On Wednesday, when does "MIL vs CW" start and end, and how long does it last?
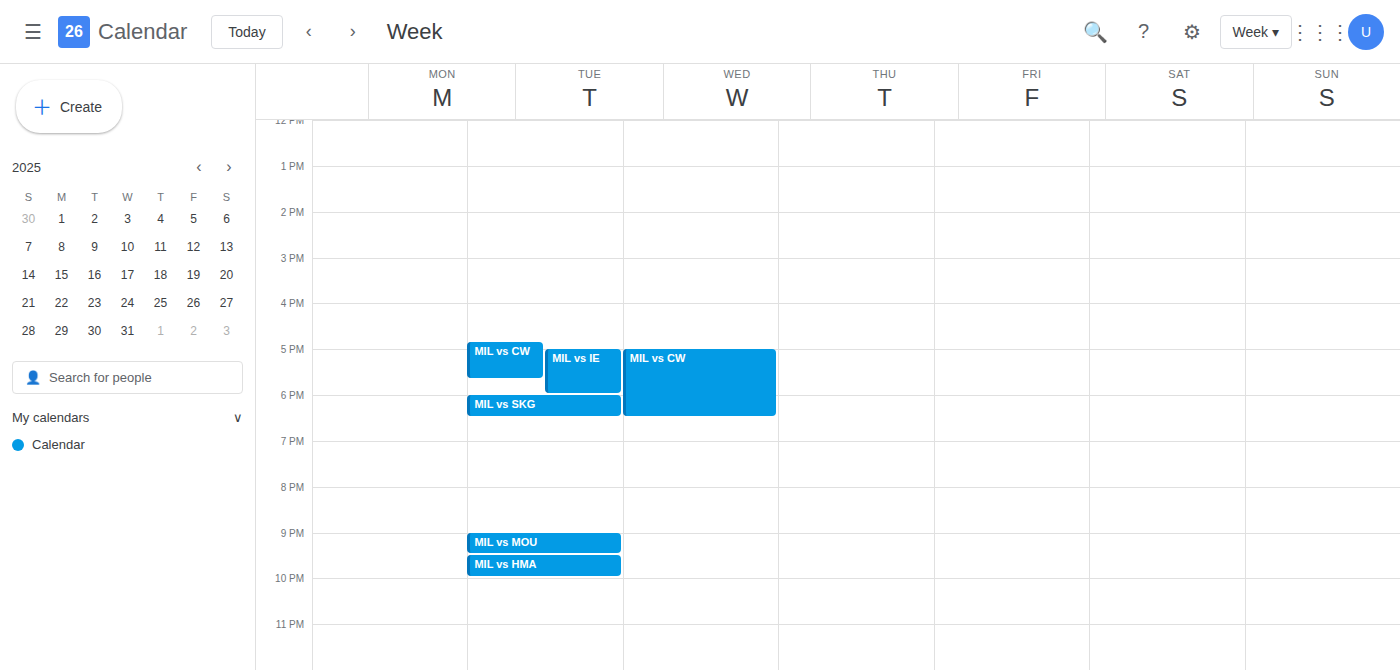
5:00 PM to 6:30 PM, 1 hour 30 minutes